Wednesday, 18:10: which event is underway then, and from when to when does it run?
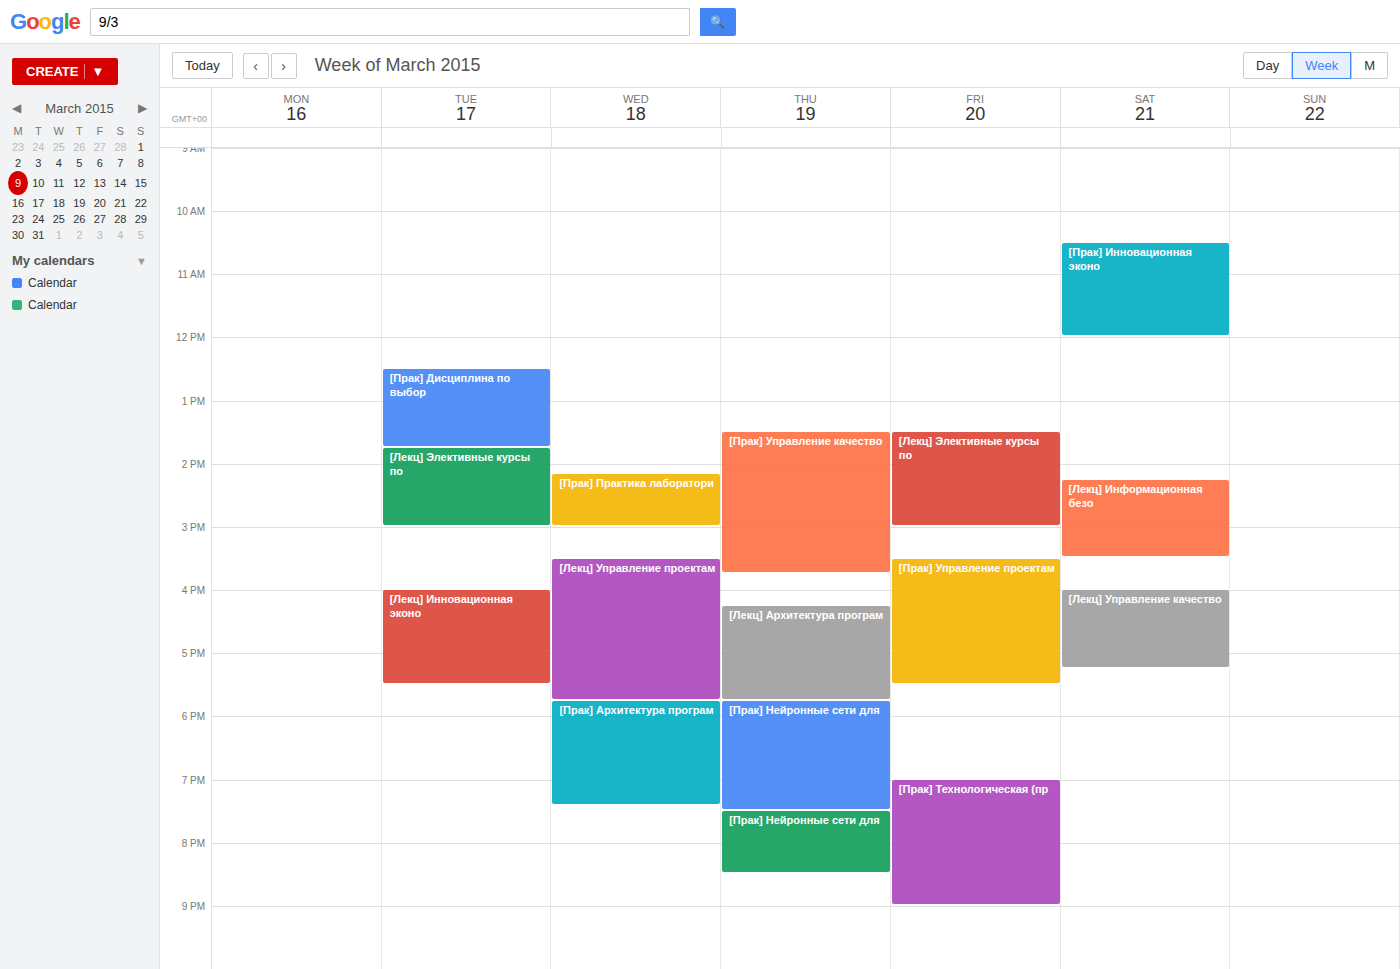
"[Прак] Архитектура програм", 17:45 to 19:25